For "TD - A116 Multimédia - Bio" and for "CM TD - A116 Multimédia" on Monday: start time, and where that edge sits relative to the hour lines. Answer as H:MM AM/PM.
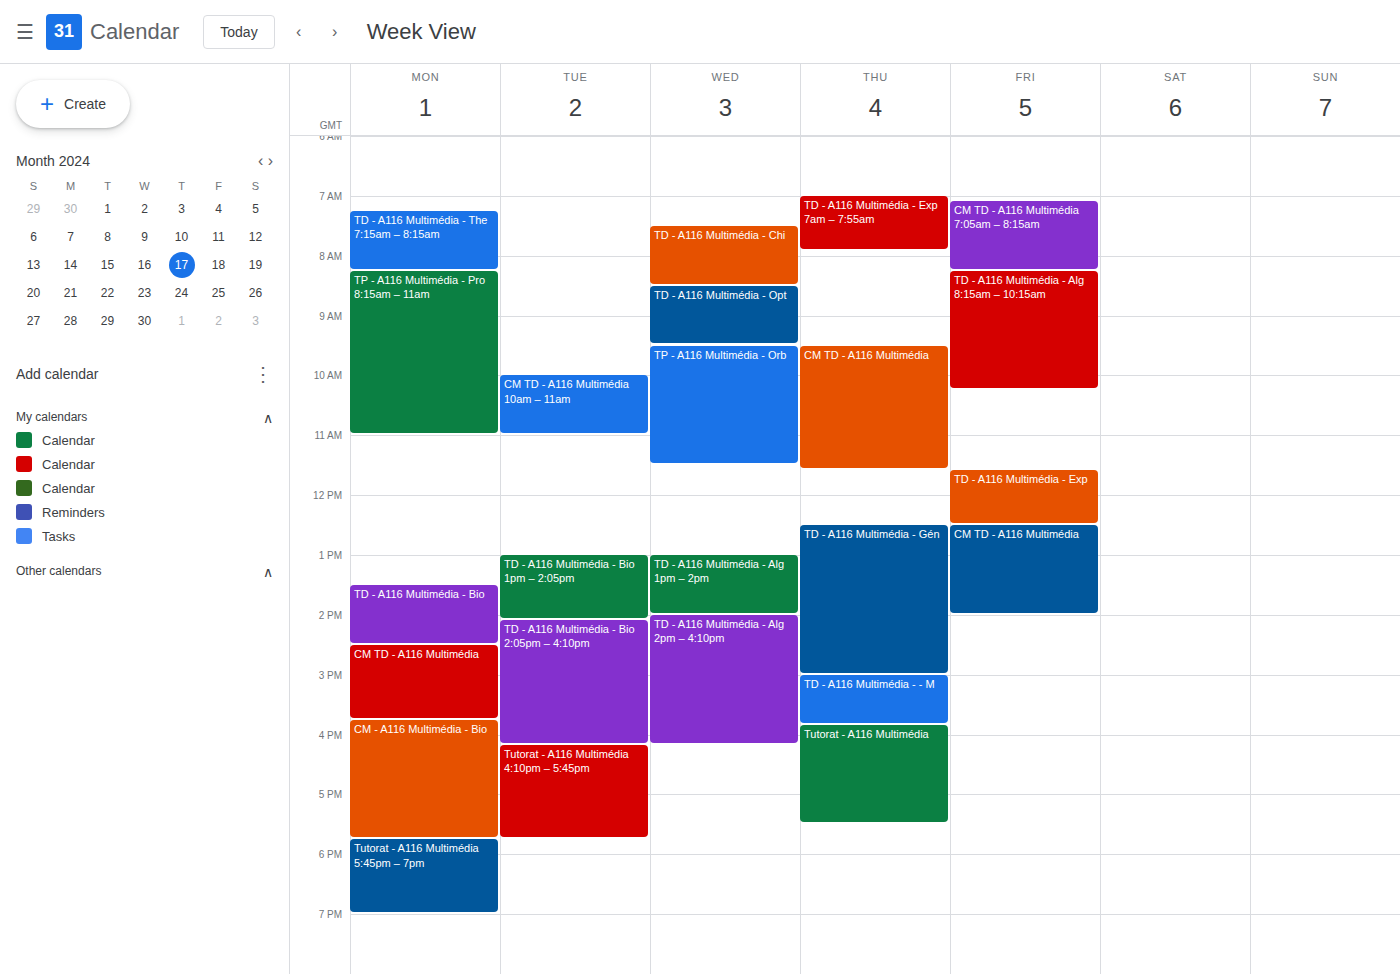
"TD - A116 Multimédia - Bio": 1:30 PM, halfway between the 1 PM and 2 PM lines. "CM TD - A116 Multimédia": 2:30 PM, halfway between the 2 PM and 3 PM lines.